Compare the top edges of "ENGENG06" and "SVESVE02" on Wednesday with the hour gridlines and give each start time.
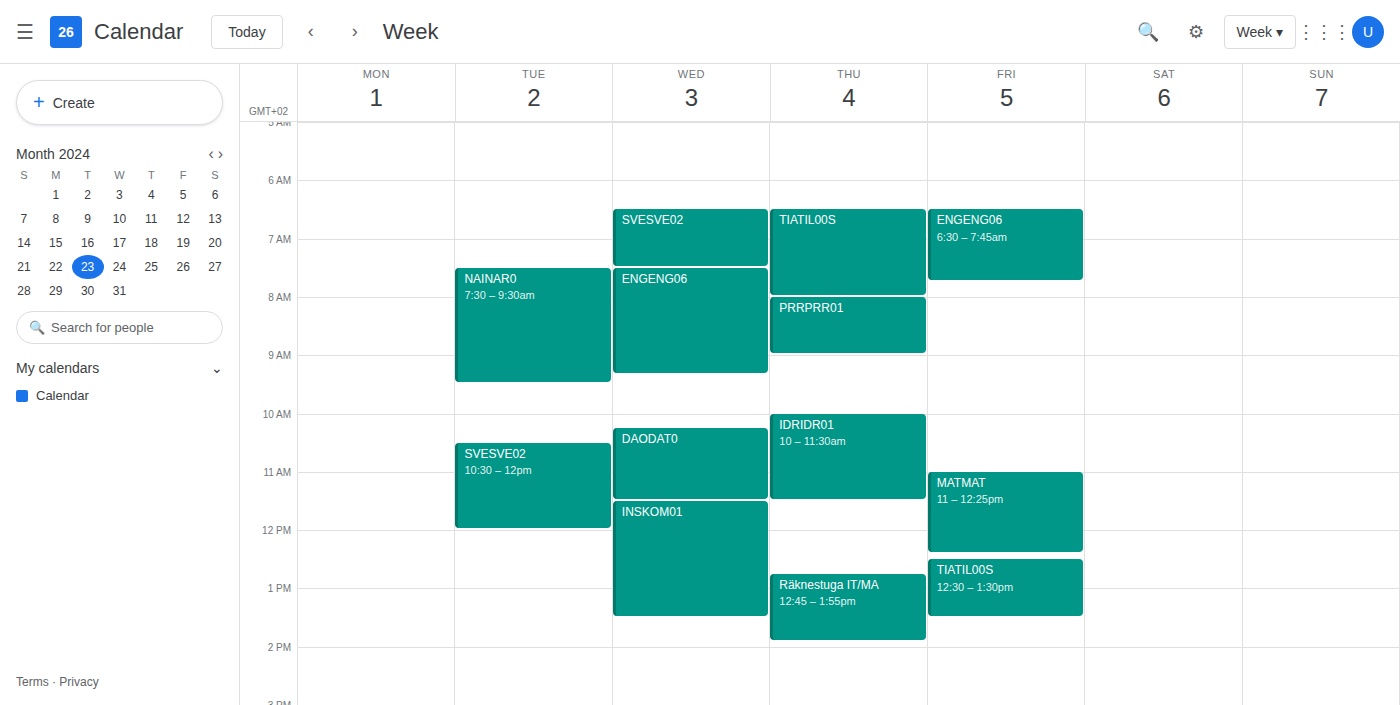
"ENGENG06": 07:30, halfway between the 07:00 and 08:00 lines. "SVESVE02": 06:30, halfway between the 06:00 and 07:00 lines.